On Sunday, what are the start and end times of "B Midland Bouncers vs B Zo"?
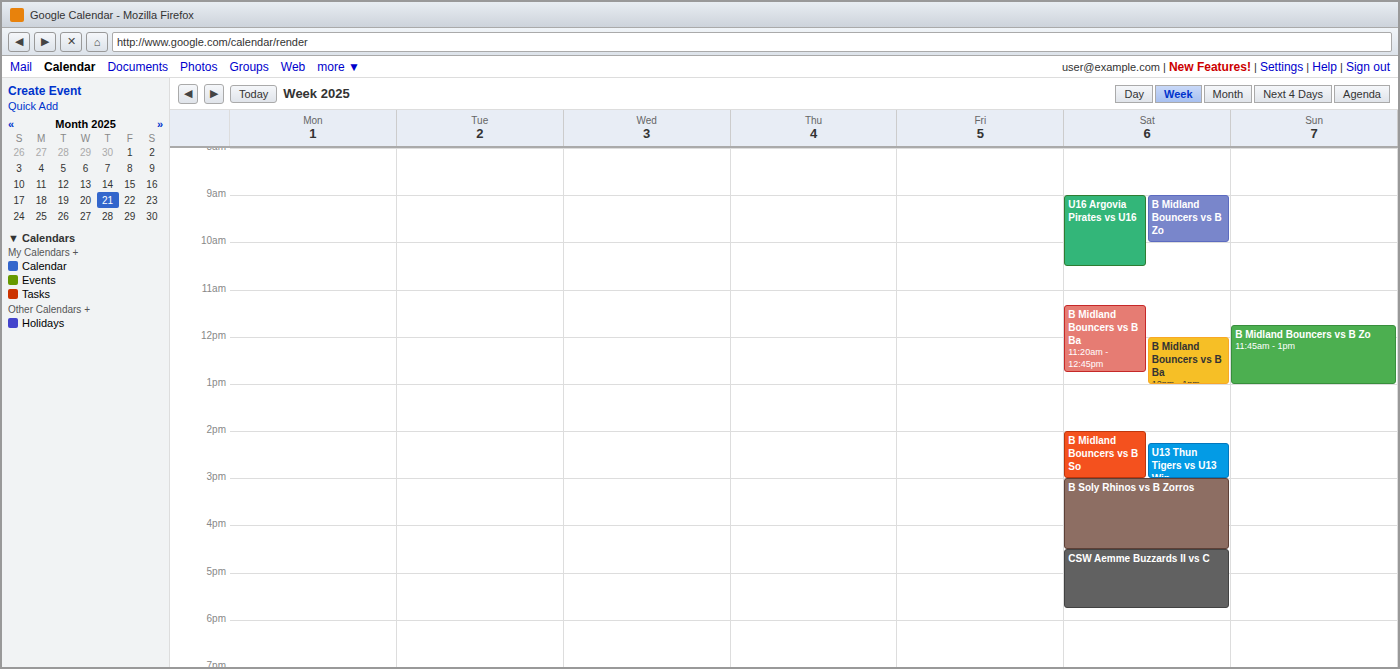
11:45 AM to 1:00 PM